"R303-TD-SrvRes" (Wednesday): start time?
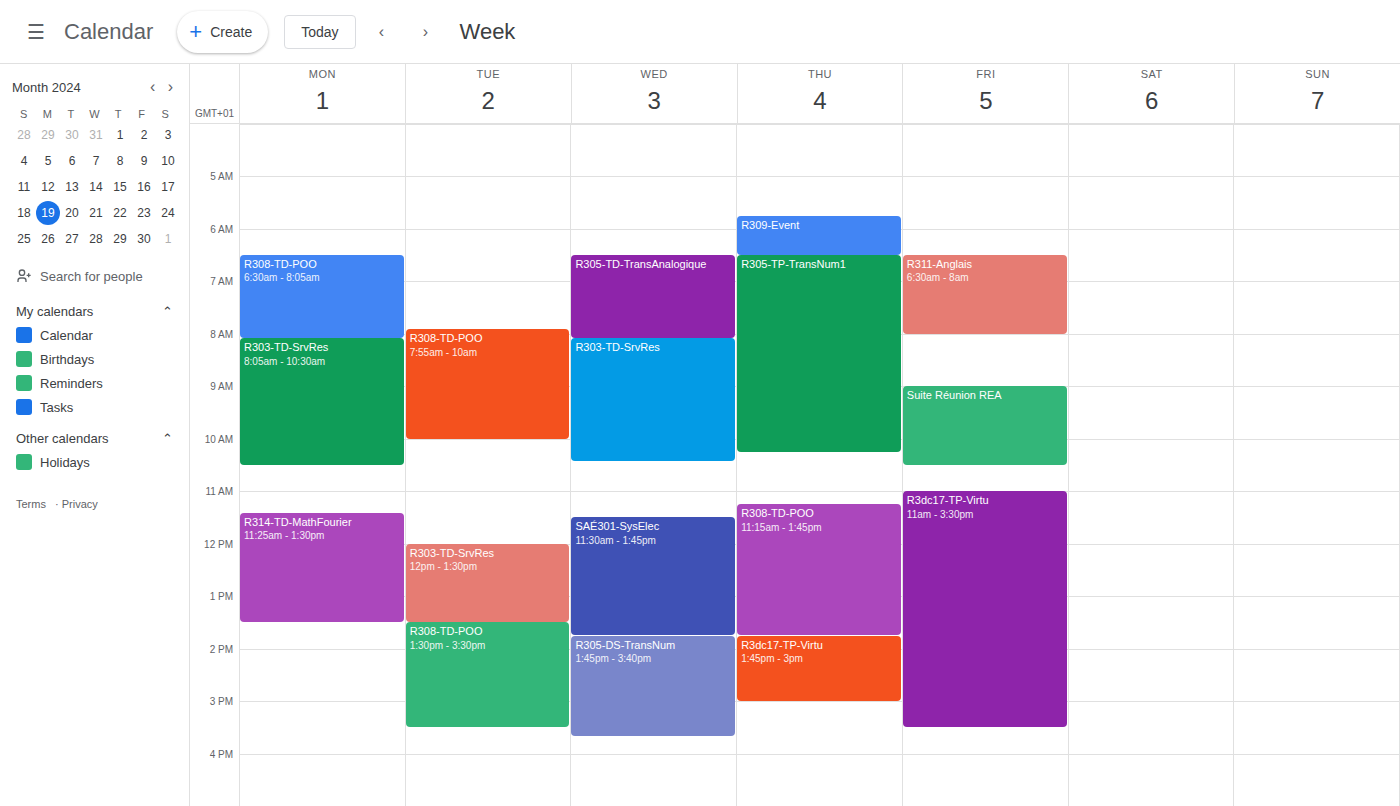
8:05 AM